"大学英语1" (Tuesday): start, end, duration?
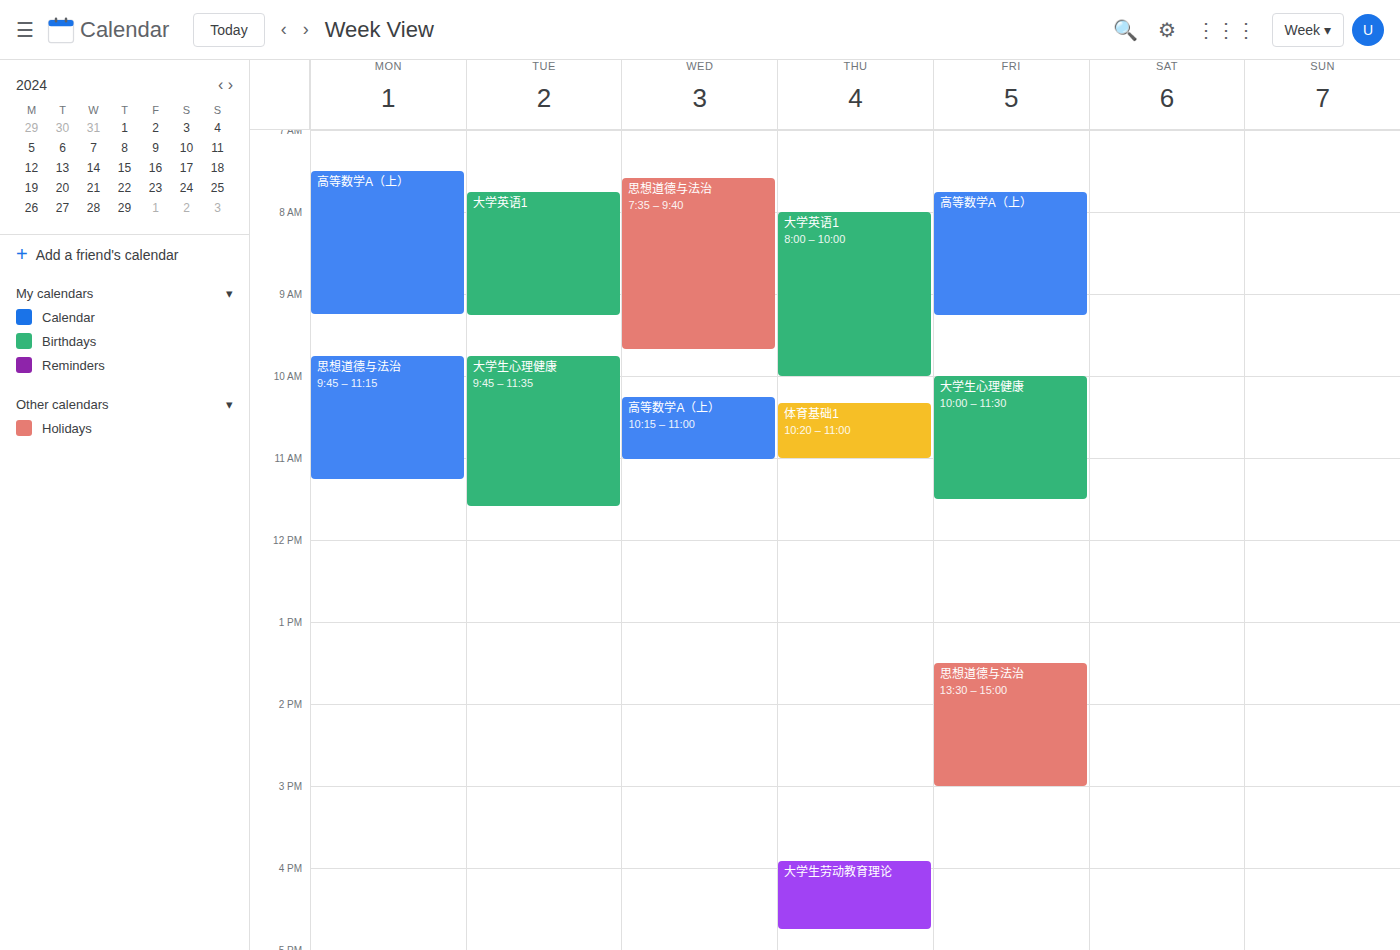
7:45 AM to 9:15 AM, 1 hour 30 minutes